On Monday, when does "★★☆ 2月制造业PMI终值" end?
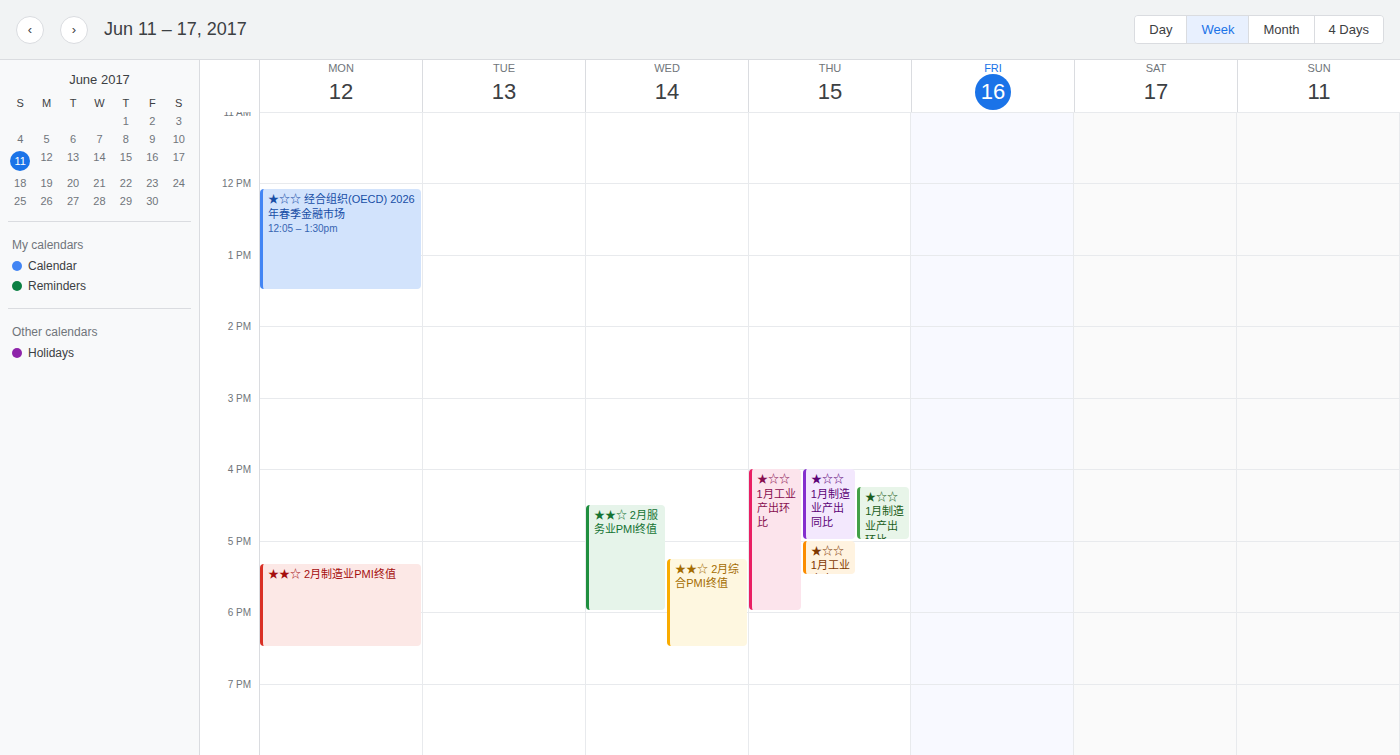
6:30 PM